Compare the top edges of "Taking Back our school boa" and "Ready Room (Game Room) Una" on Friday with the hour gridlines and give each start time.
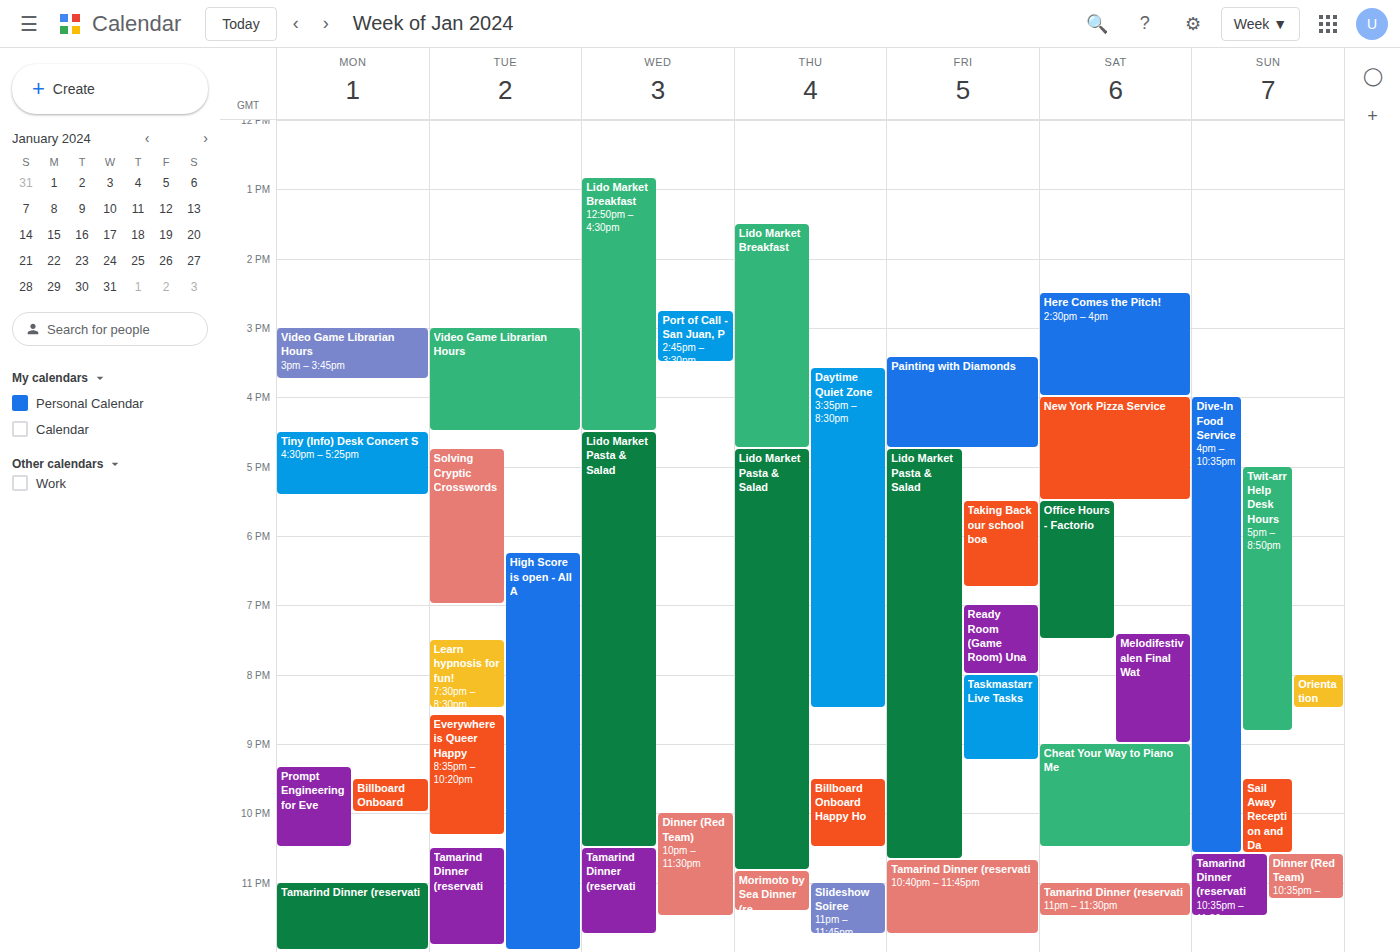
"Taking Back our school boa": 5:30 PM, halfway between the 5 PM and 6 PM lines. "Ready Room (Game Room) Una": 7:00 PM, exactly on the 7 PM line.